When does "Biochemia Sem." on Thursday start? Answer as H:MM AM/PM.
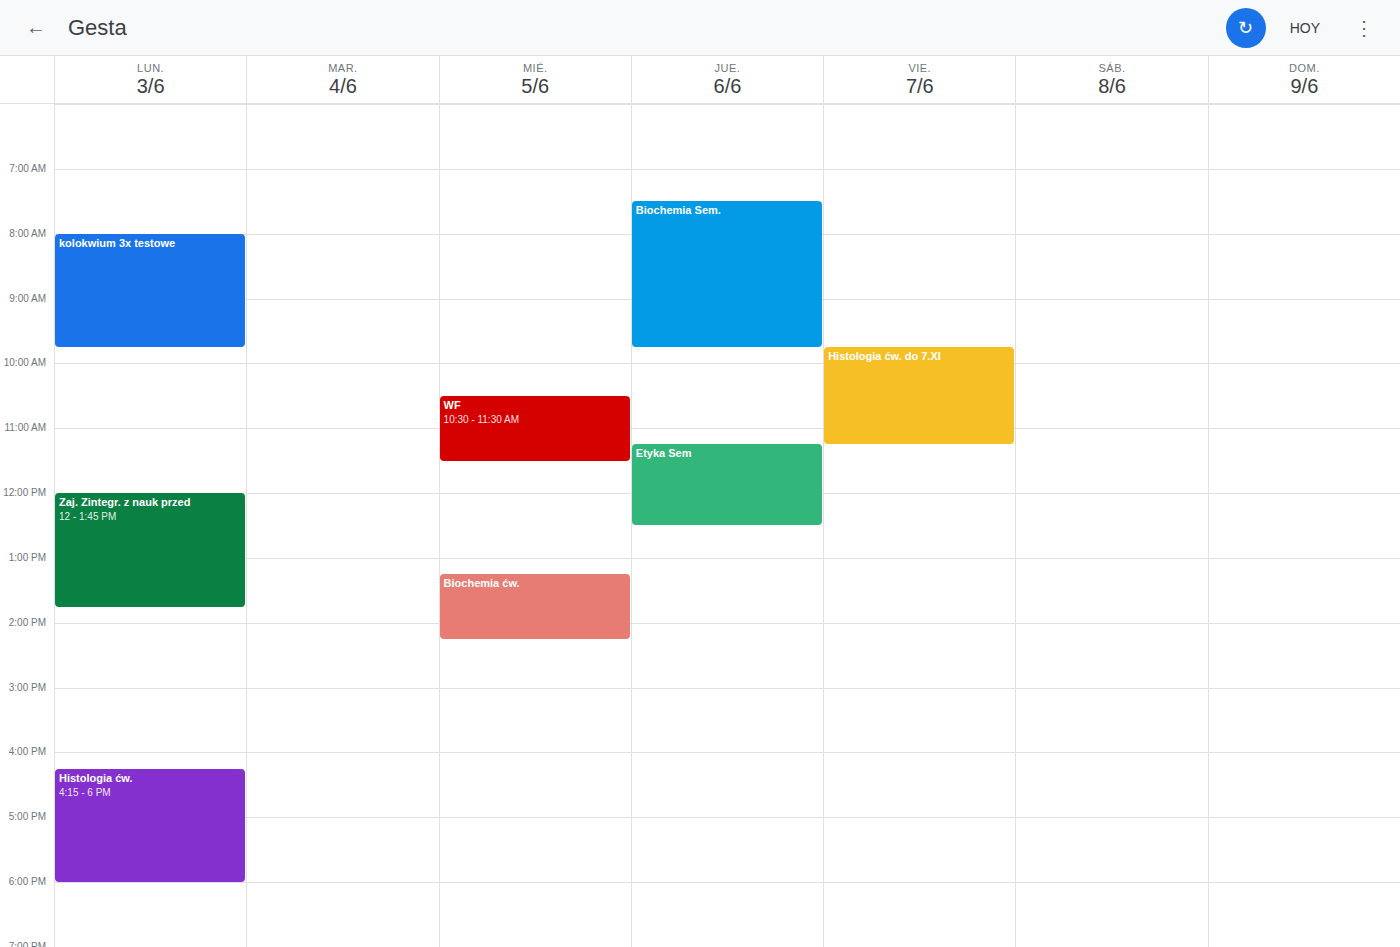
7:30 AM